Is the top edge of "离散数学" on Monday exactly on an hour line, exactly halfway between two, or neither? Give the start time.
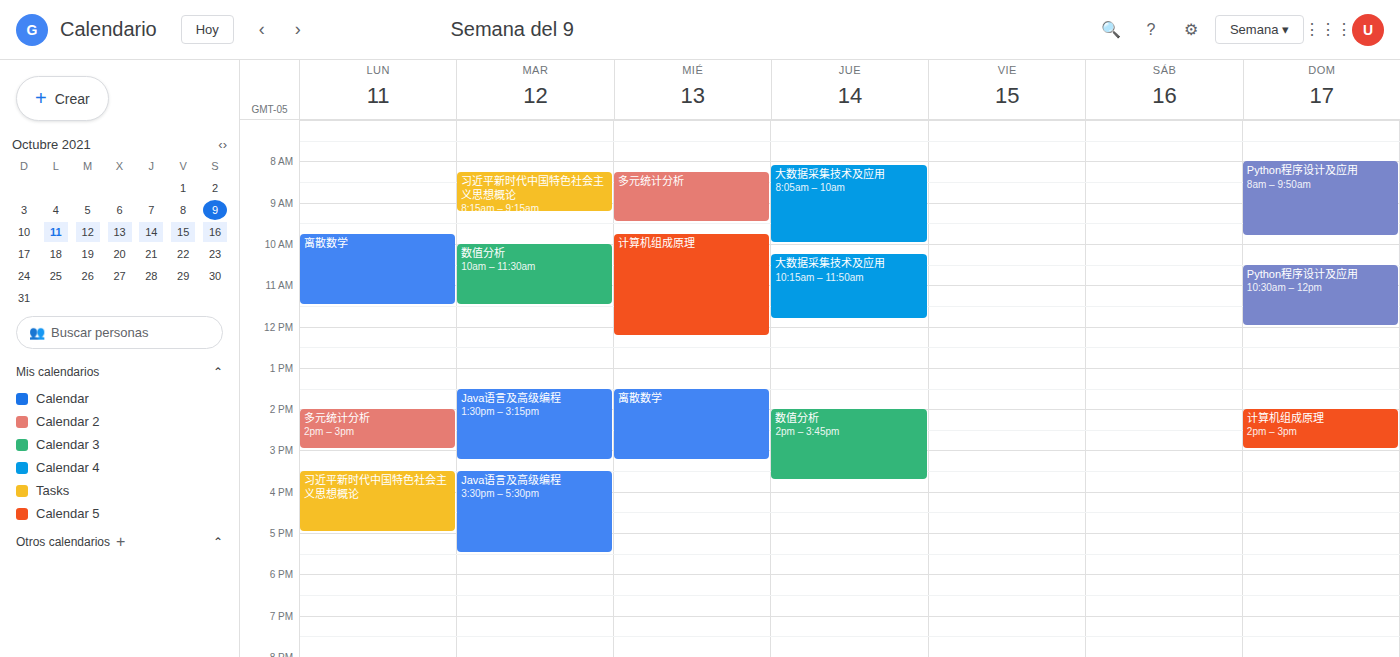
9:45 AM -- neither: three quarters of the way from the 9 AM line to the 10 AM line.